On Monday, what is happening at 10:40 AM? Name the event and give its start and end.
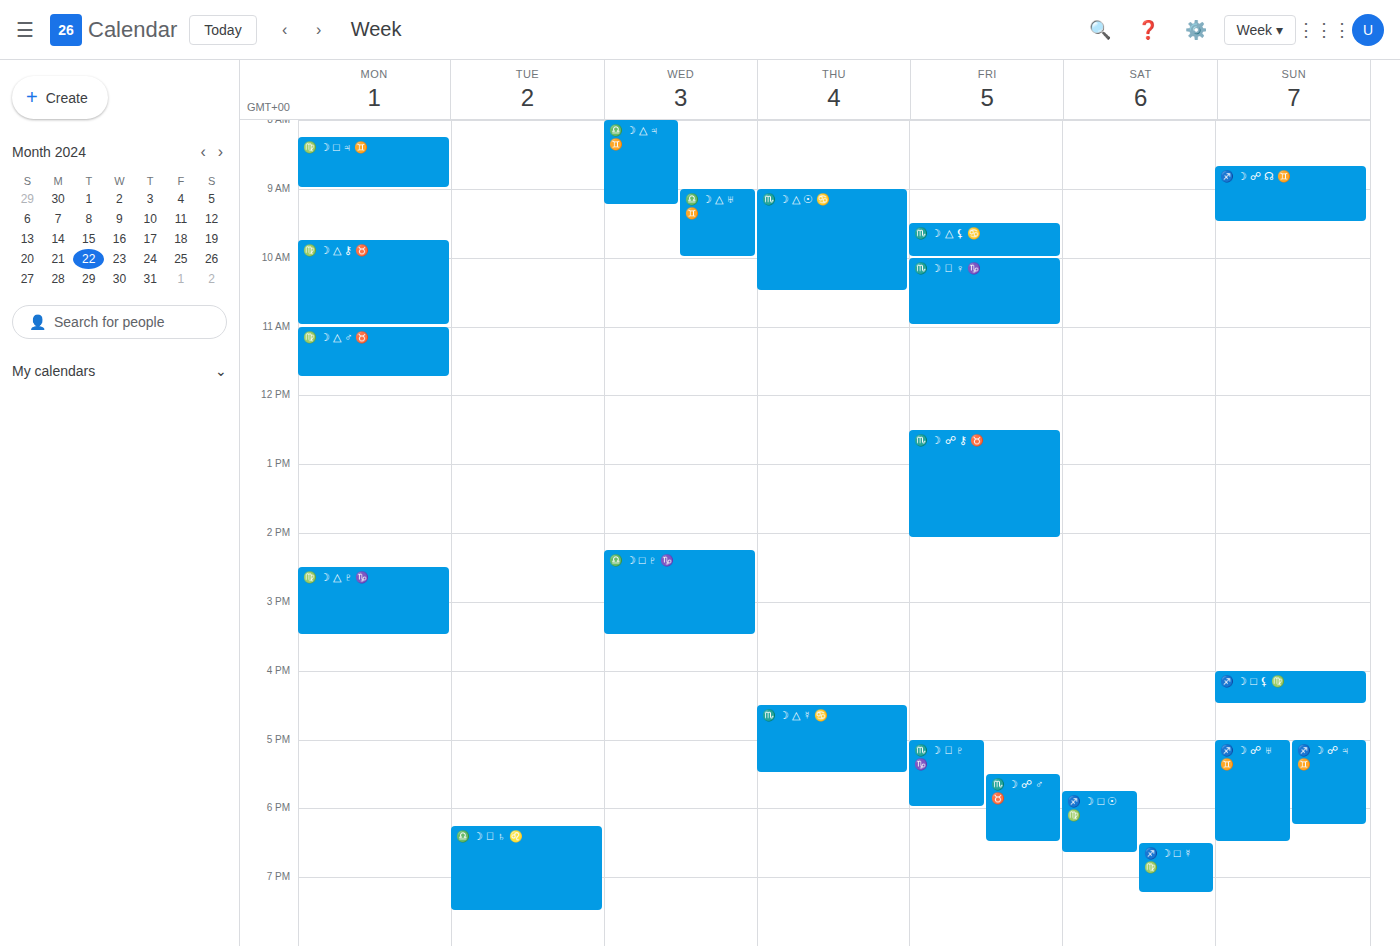
"♍️ ☽ △ ⚷ ♉️", 9:45 AM to 11:00 AM